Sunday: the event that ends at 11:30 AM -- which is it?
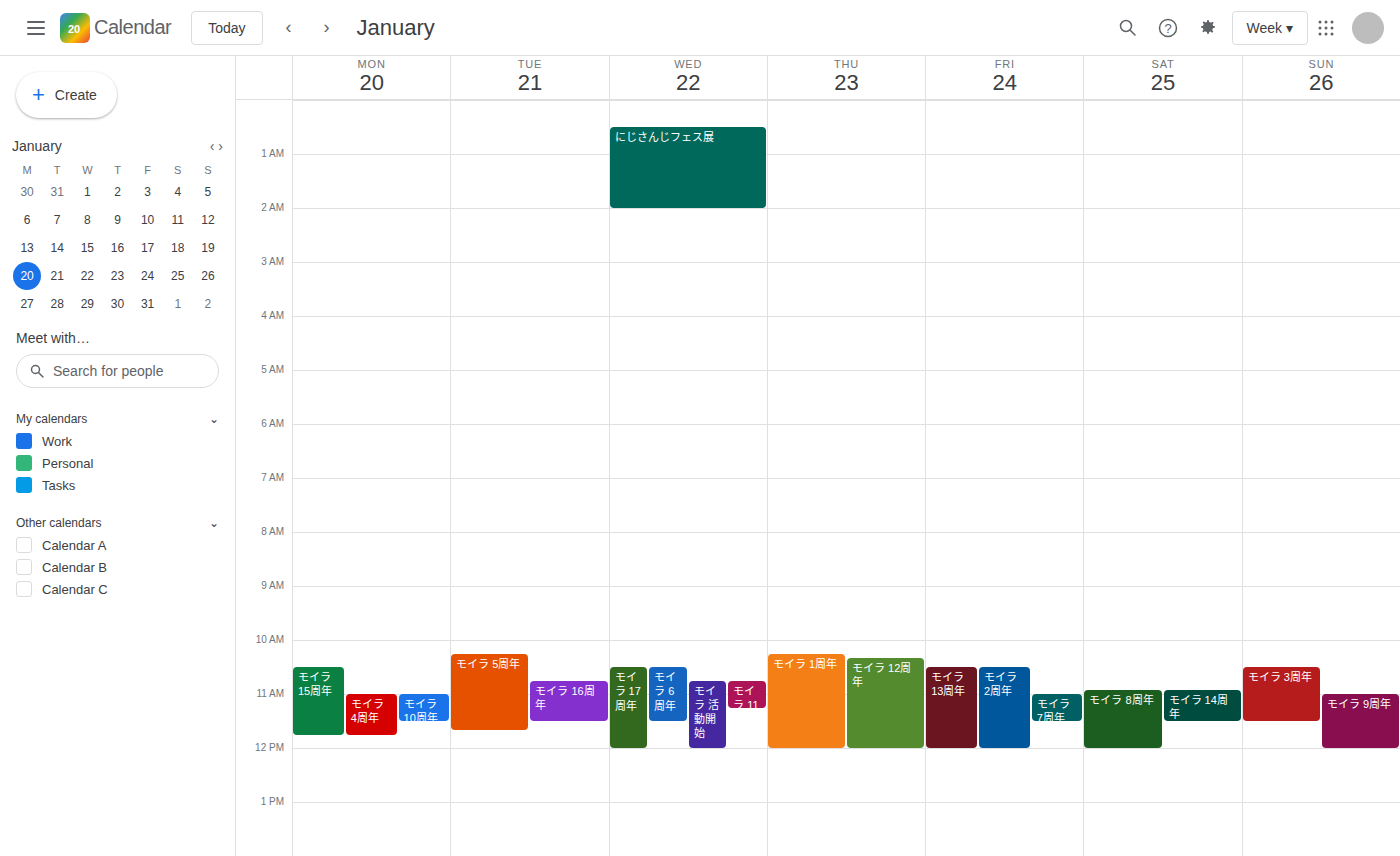
"モイラ 3周年"